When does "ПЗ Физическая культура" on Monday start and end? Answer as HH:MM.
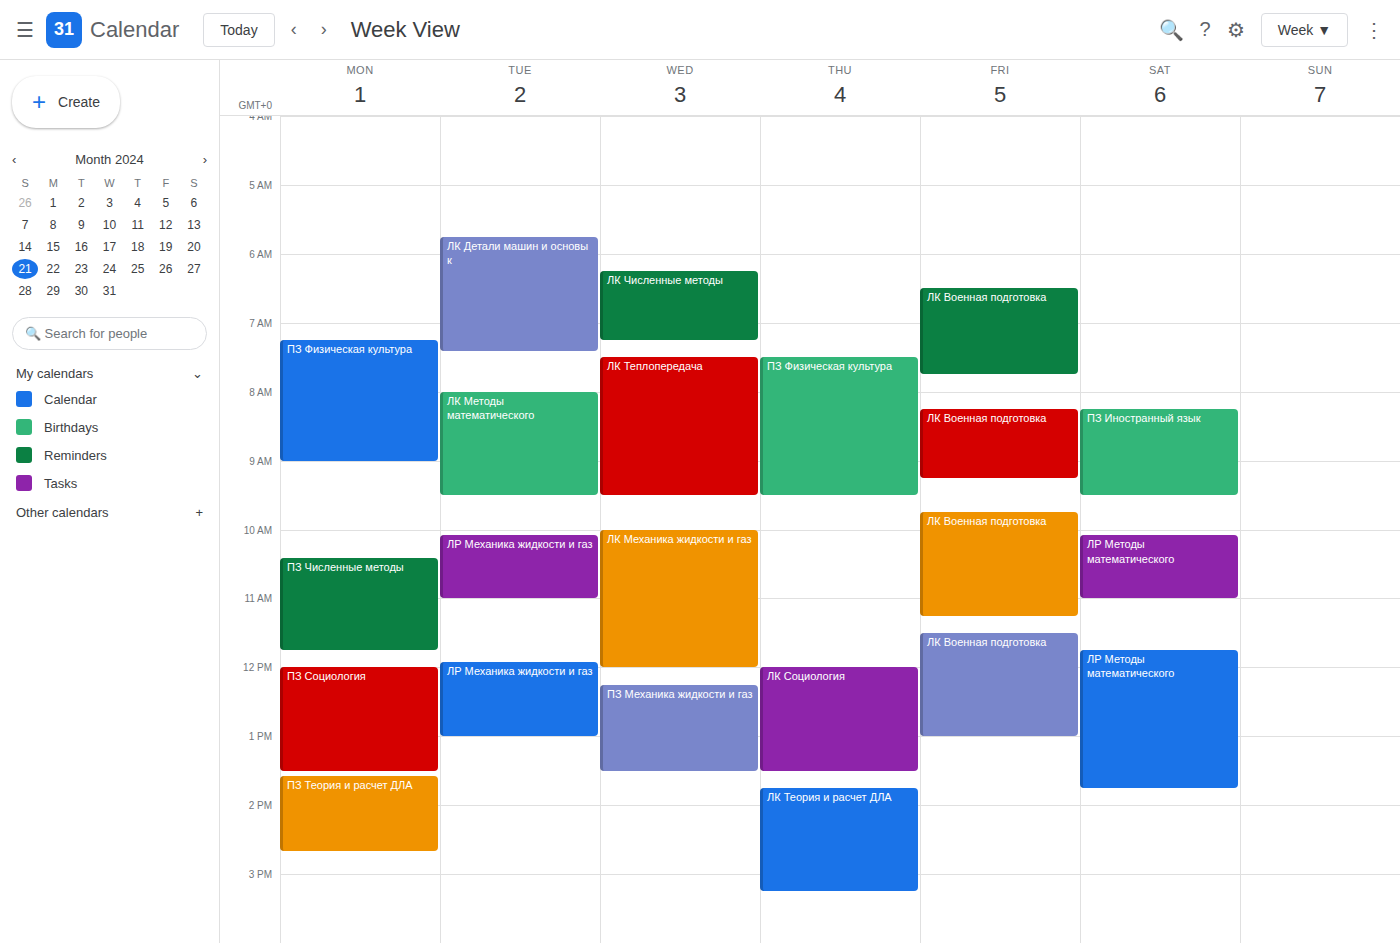
07:15 to 09:00